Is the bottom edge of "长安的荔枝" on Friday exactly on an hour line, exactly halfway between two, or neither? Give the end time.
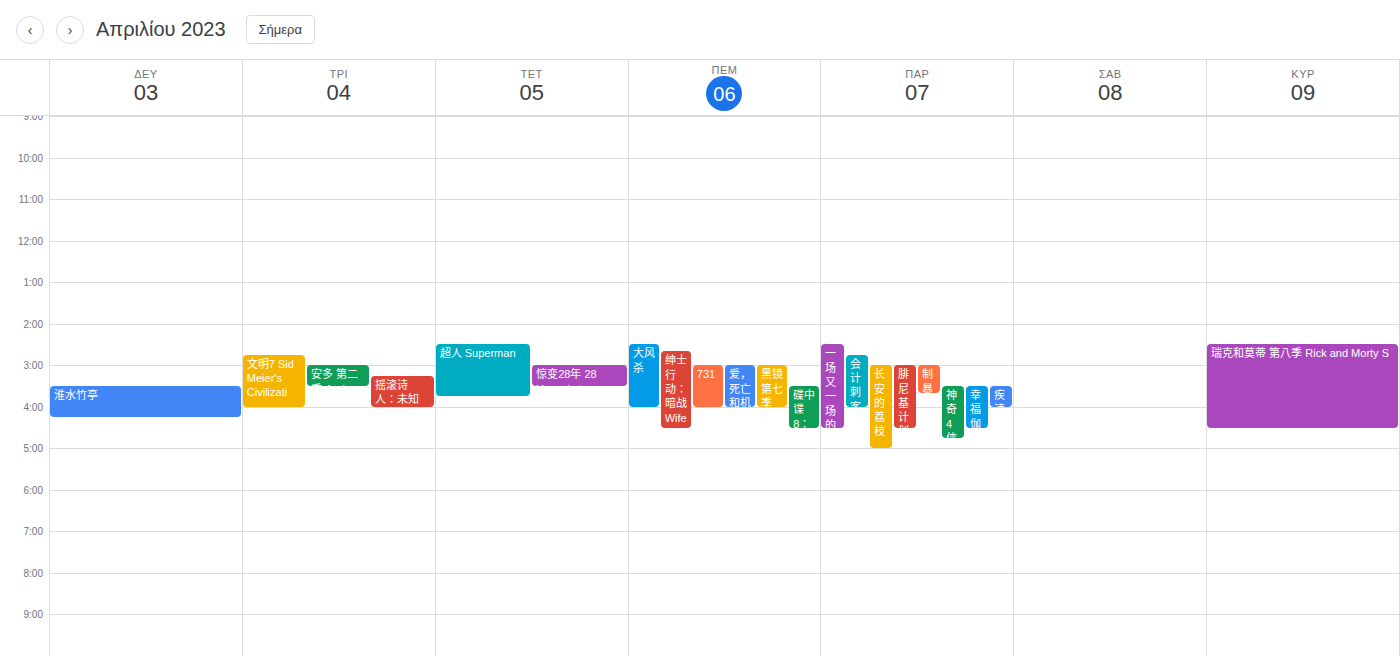
5:00 PM -- exactly on the 5 PM line.